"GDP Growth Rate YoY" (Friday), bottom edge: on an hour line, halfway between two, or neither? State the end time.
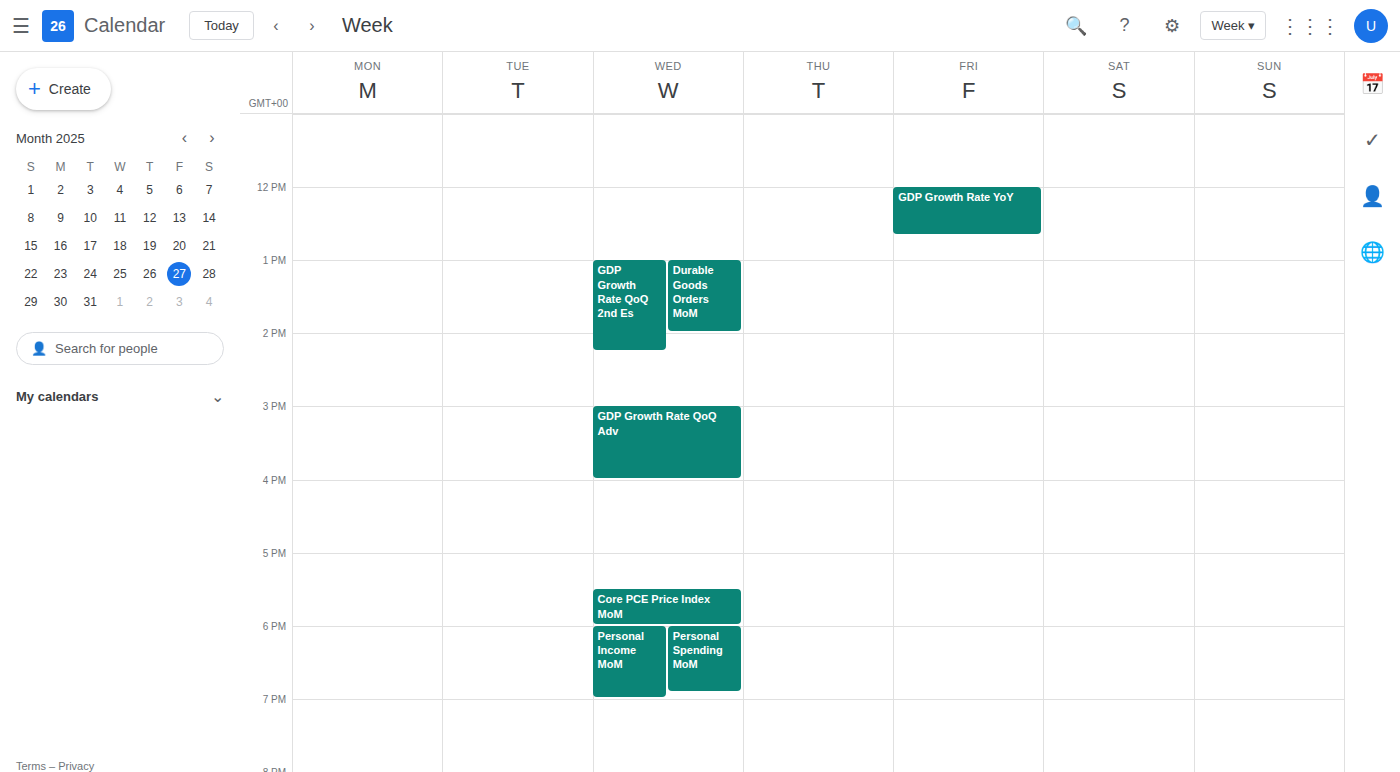
12:40 PM -- neither: 40 minutes below the 12 PM line and 20 minutes above the 1 PM line.